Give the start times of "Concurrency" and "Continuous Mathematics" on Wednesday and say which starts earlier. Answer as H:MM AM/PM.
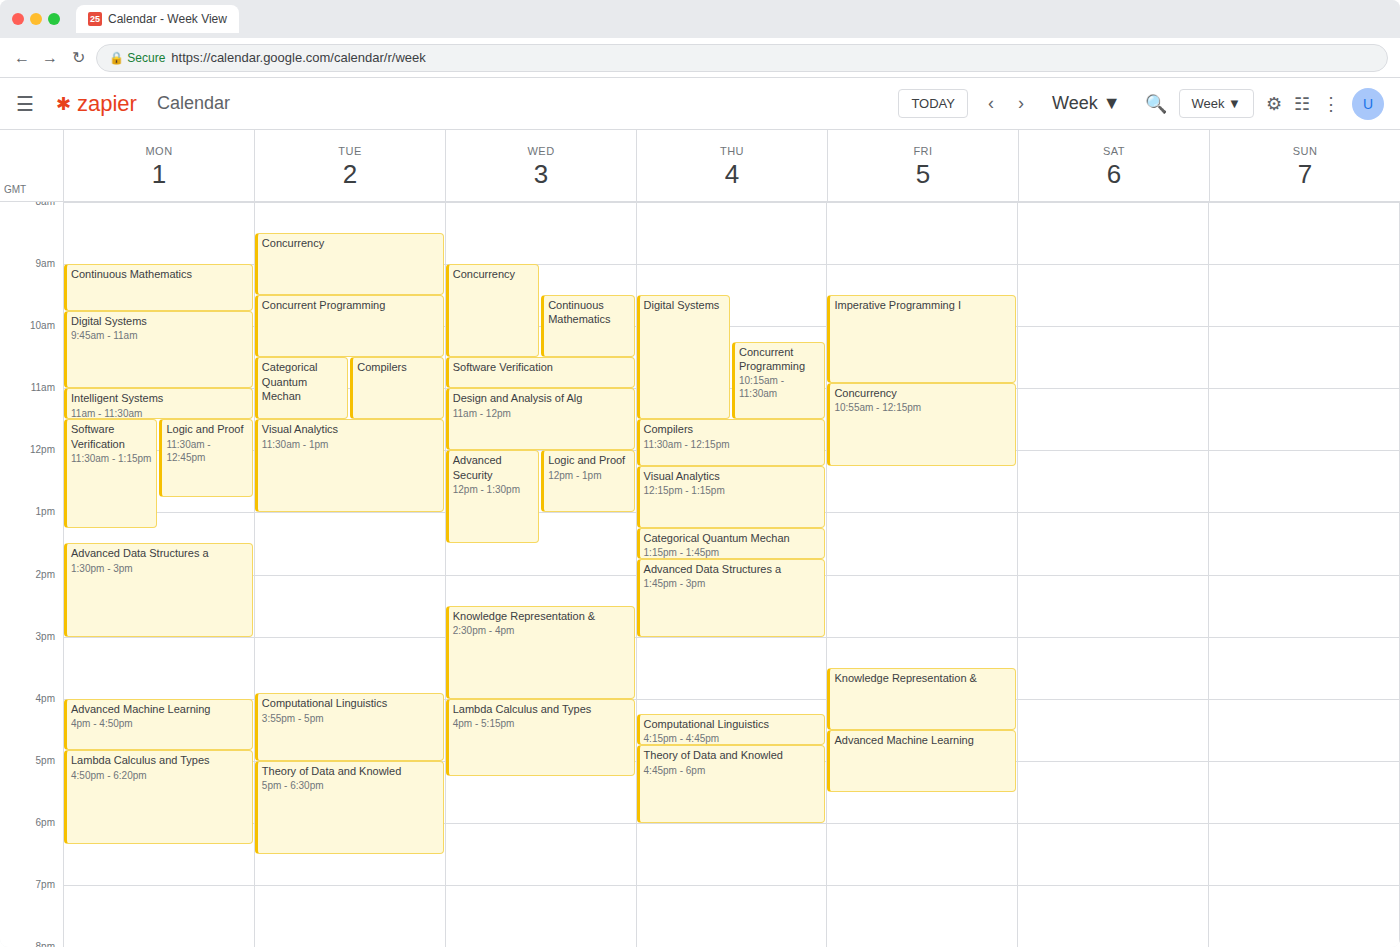
"Concurrency" 9:00 AM; "Continuous Mathematics" 9:30 AM.